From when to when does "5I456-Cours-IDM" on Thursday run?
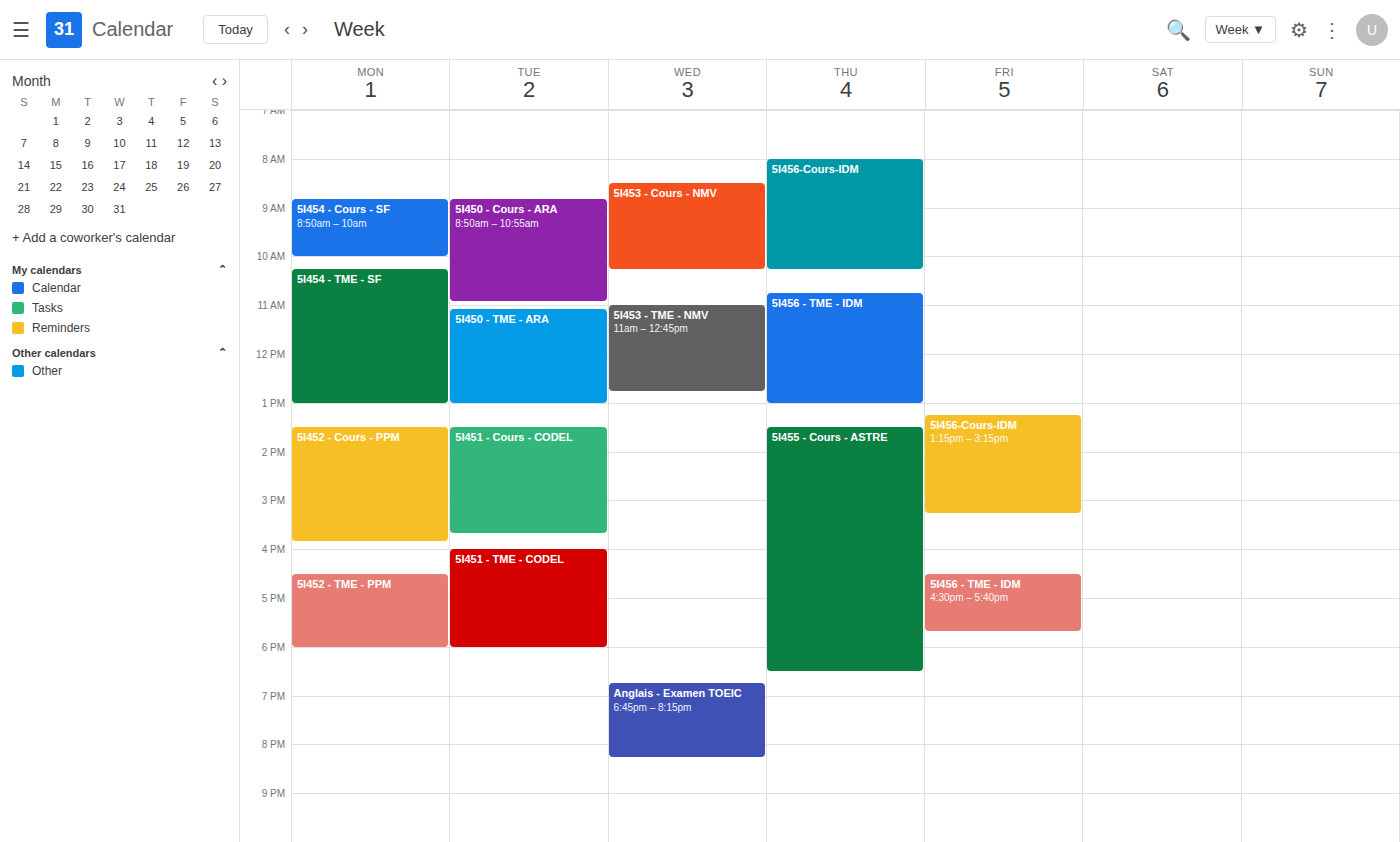
8:00 AM to 10:15 AM